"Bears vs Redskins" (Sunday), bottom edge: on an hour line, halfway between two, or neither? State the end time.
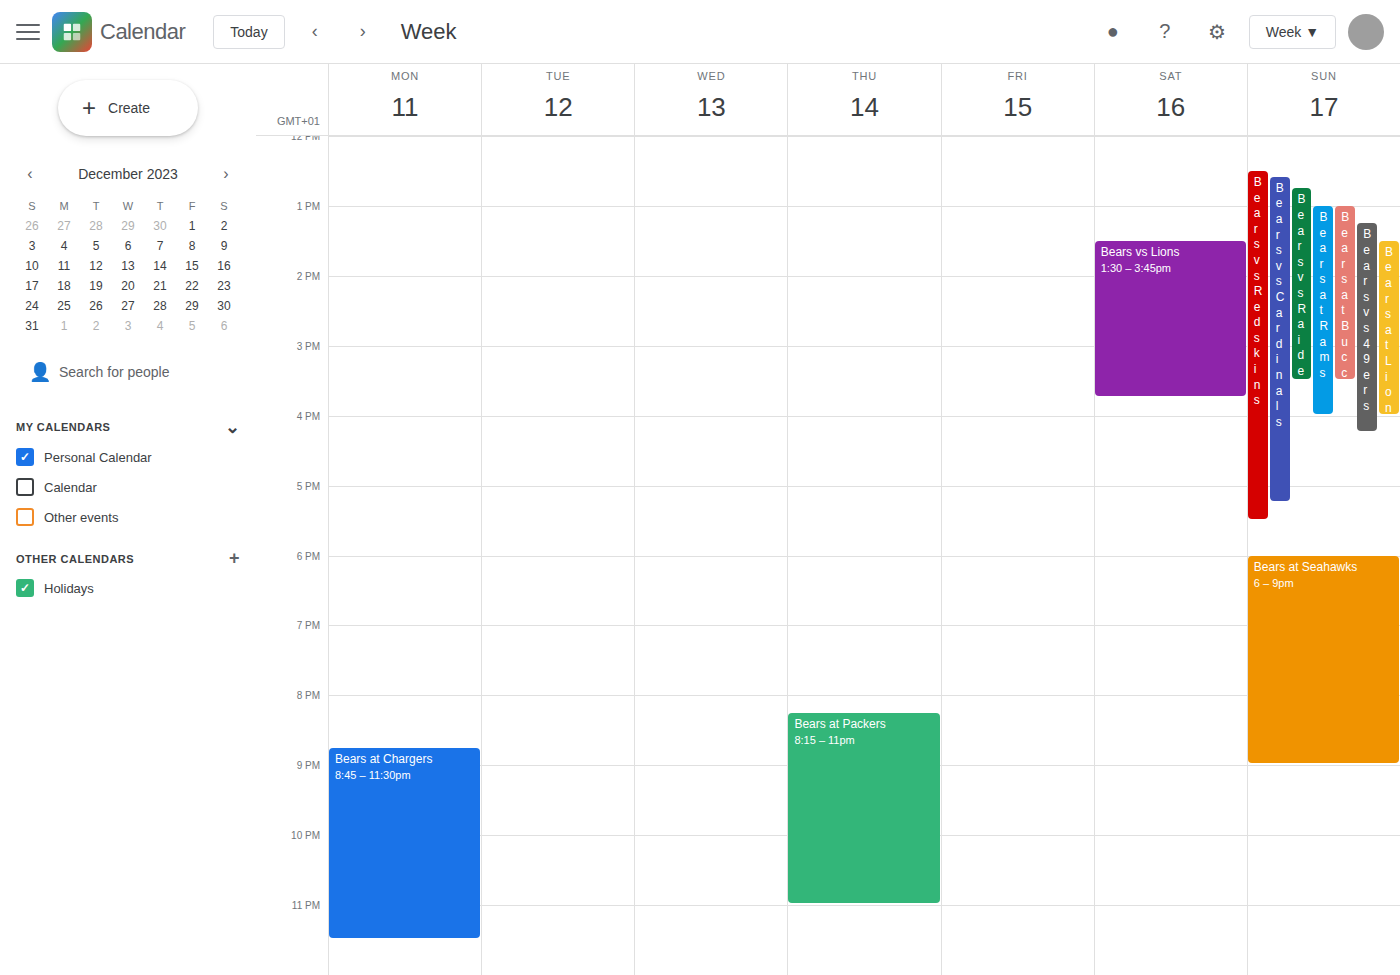
5:30 PM -- halfway between the 5 PM and 6 PM lines.